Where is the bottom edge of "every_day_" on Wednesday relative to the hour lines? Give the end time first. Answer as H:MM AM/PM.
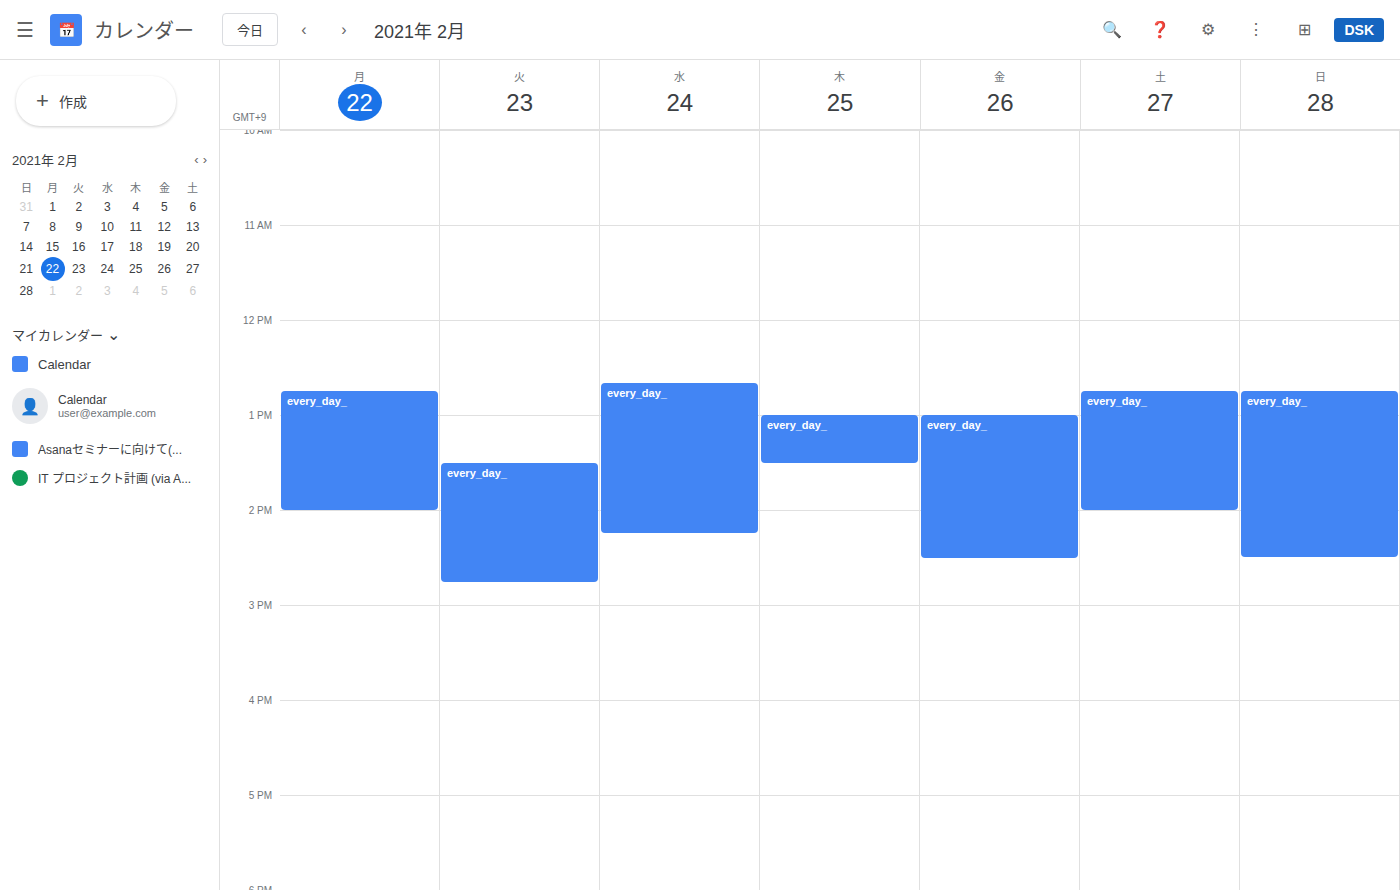
2:15 PM -- neither: a quarter of the way from the 2 PM line to the 3 PM line.